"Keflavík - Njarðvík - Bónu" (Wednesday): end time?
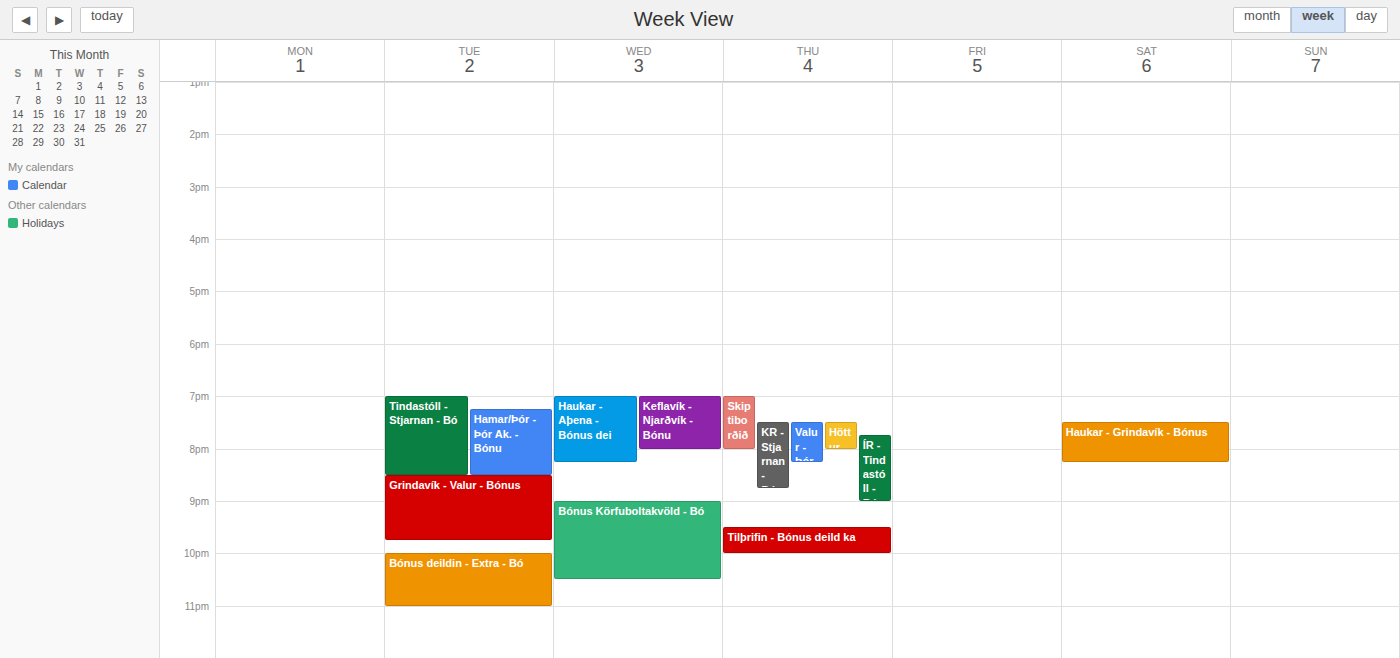
8:00 PM